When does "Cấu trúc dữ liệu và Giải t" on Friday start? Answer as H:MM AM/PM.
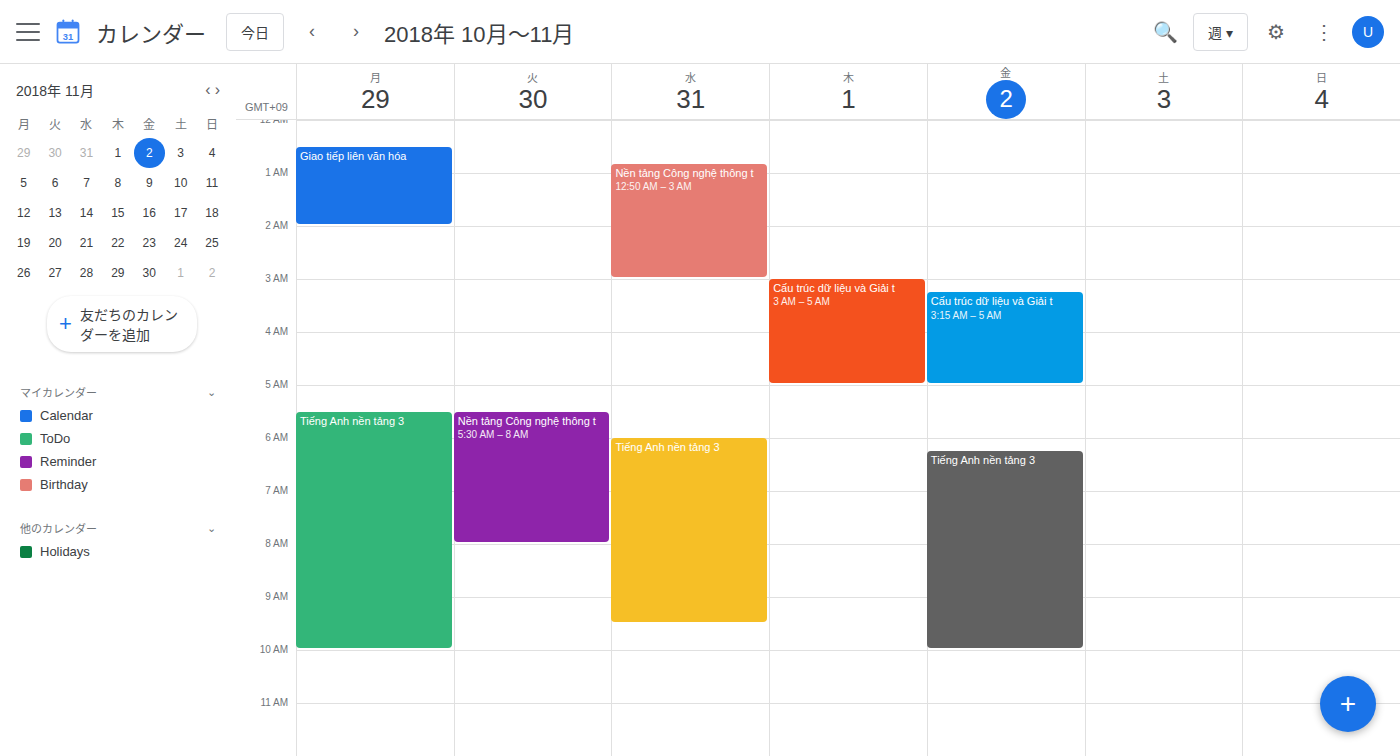
3:15 AM